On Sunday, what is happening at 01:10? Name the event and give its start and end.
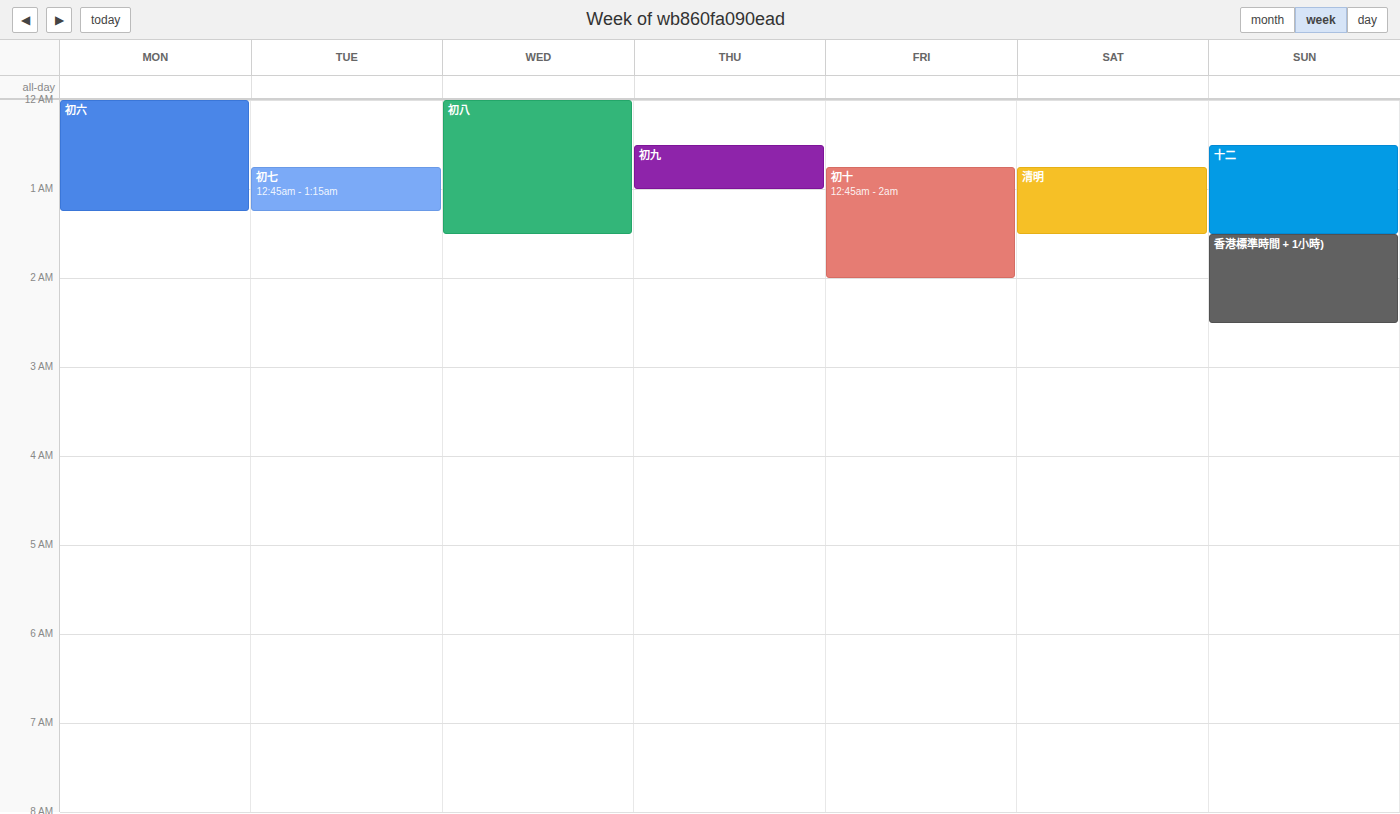
"十二", 00:30 to 01:30